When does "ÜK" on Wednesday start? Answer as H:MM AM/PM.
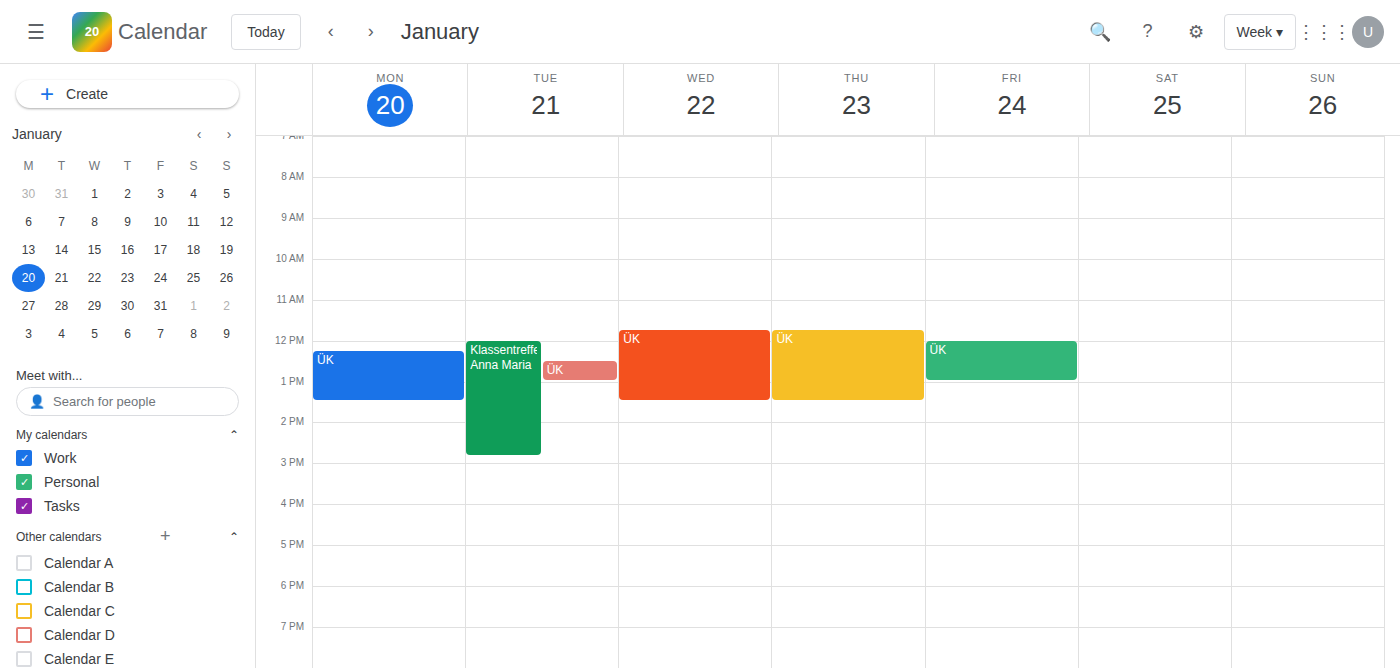
11:45 AM